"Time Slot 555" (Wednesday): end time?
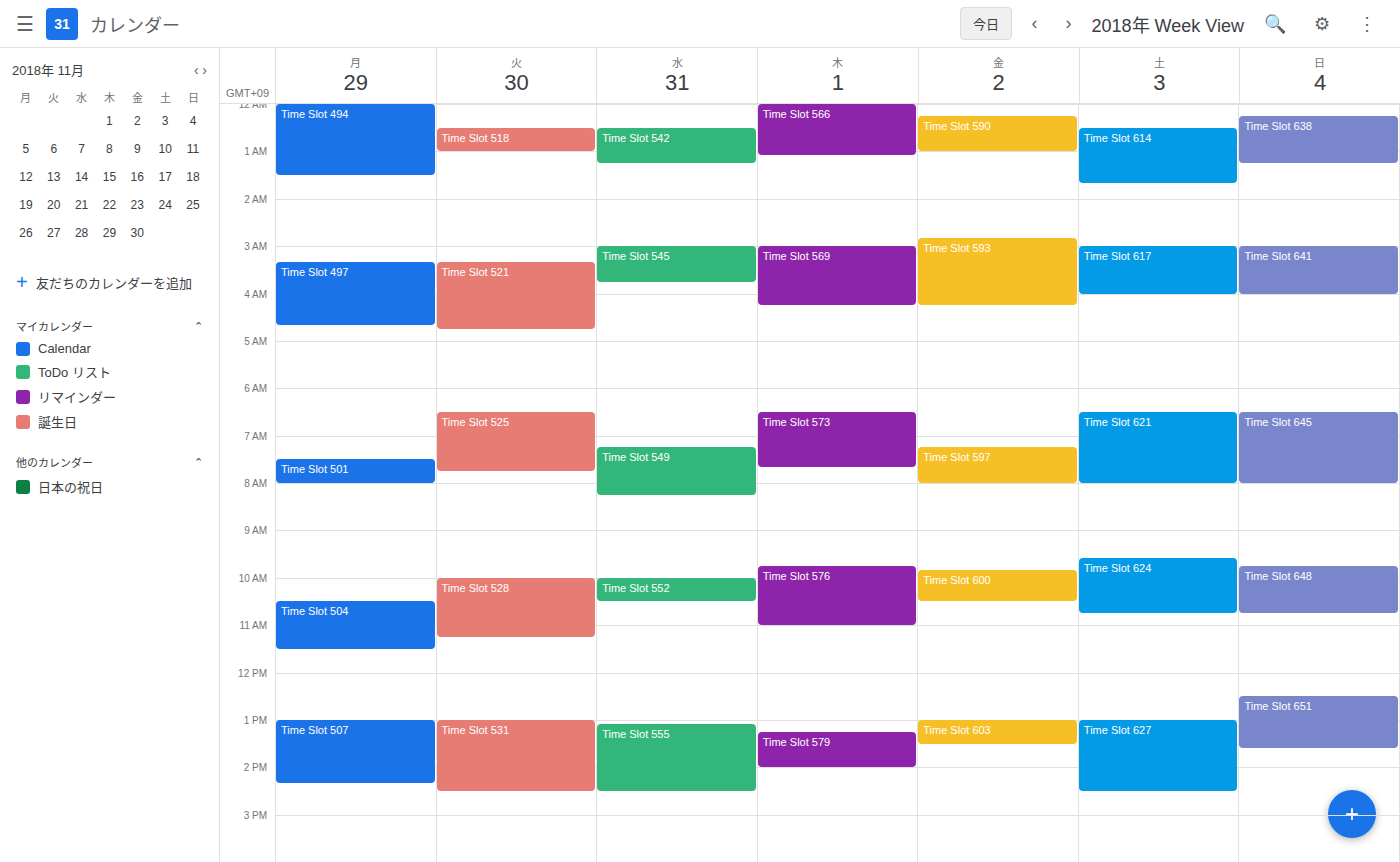
14:30